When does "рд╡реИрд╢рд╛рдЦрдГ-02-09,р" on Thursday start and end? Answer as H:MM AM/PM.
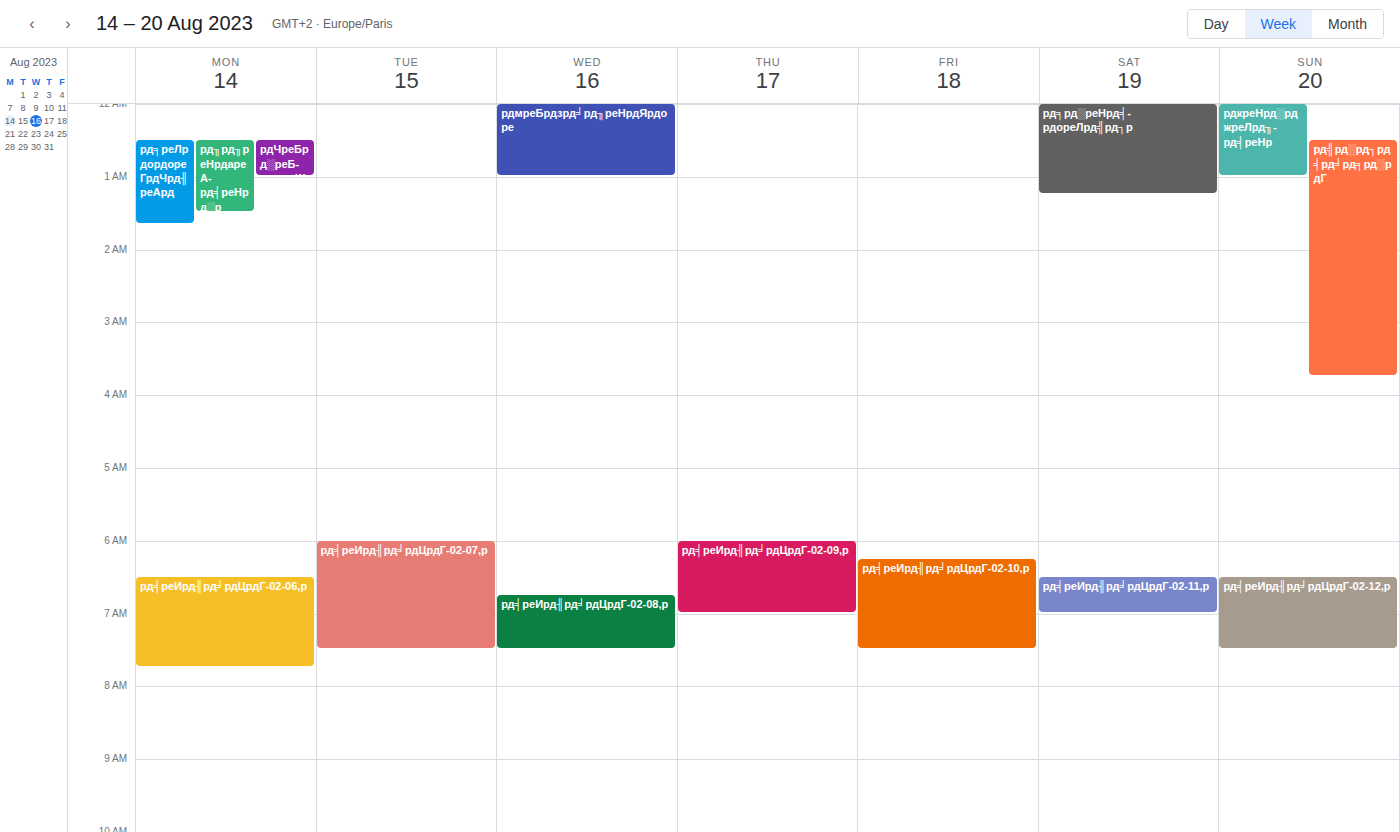
6:00 AM to 7:00 AM